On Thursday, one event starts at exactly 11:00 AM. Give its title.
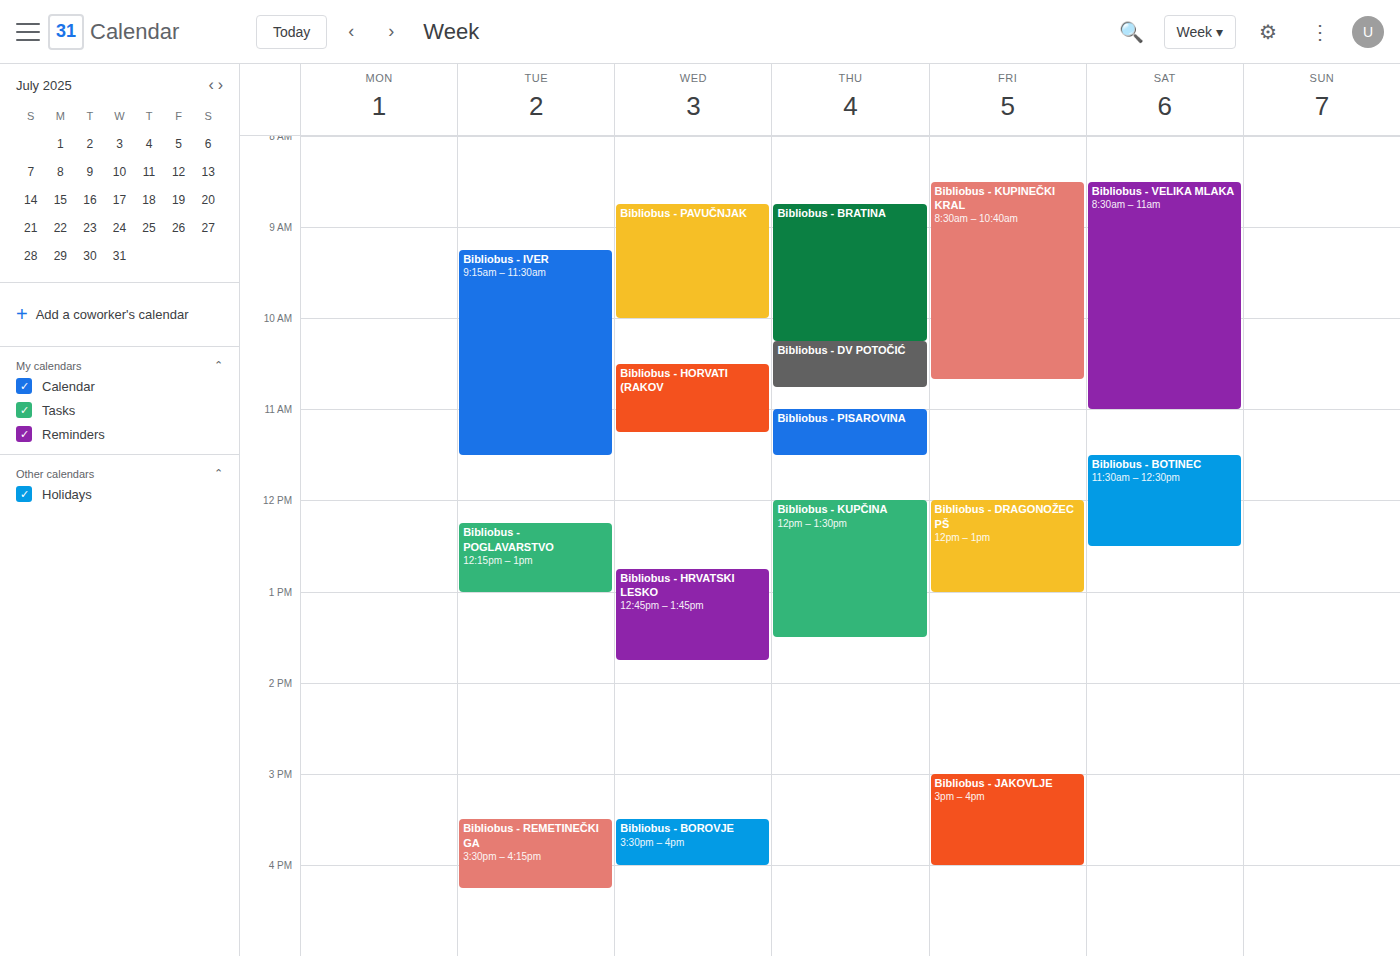
"Bibliobus - PISAROVINA"